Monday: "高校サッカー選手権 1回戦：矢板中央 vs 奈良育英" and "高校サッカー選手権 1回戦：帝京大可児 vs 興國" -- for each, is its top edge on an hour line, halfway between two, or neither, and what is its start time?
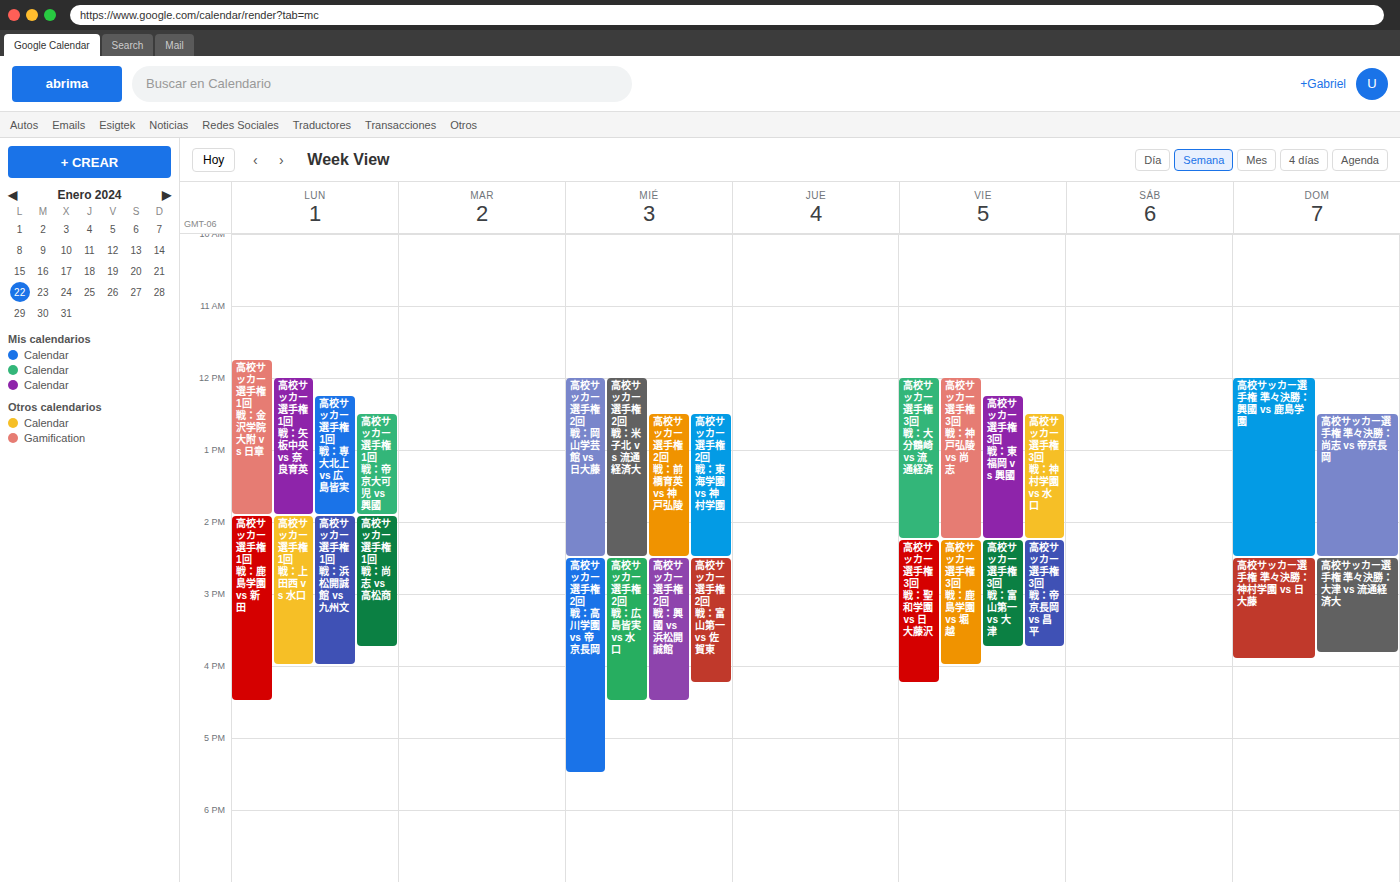
"高校サッカー選手権 1回戦：矢板中央 vs 奈良育英": 12:00 PM, exactly on the 12 PM line. "高校サッカー選手権 1回戦：帝京大可児 vs 興國": 12:30 PM, halfway between the 12 PM and 1 PM lines.